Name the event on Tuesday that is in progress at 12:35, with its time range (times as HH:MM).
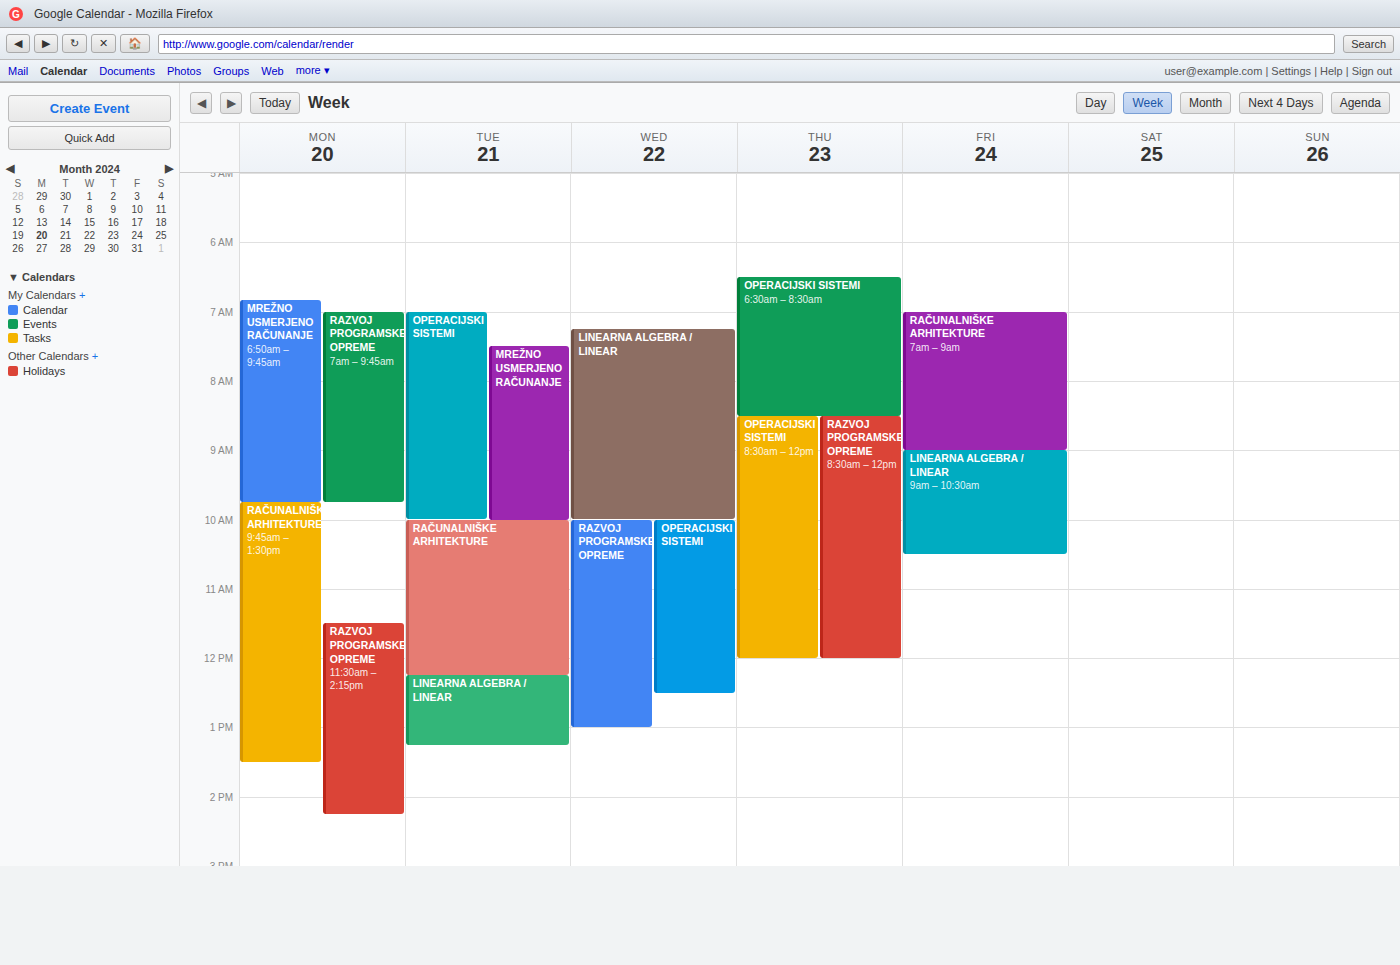
"LINEARNA ALGEBRA / LINEAR", 12:15 to 13:15